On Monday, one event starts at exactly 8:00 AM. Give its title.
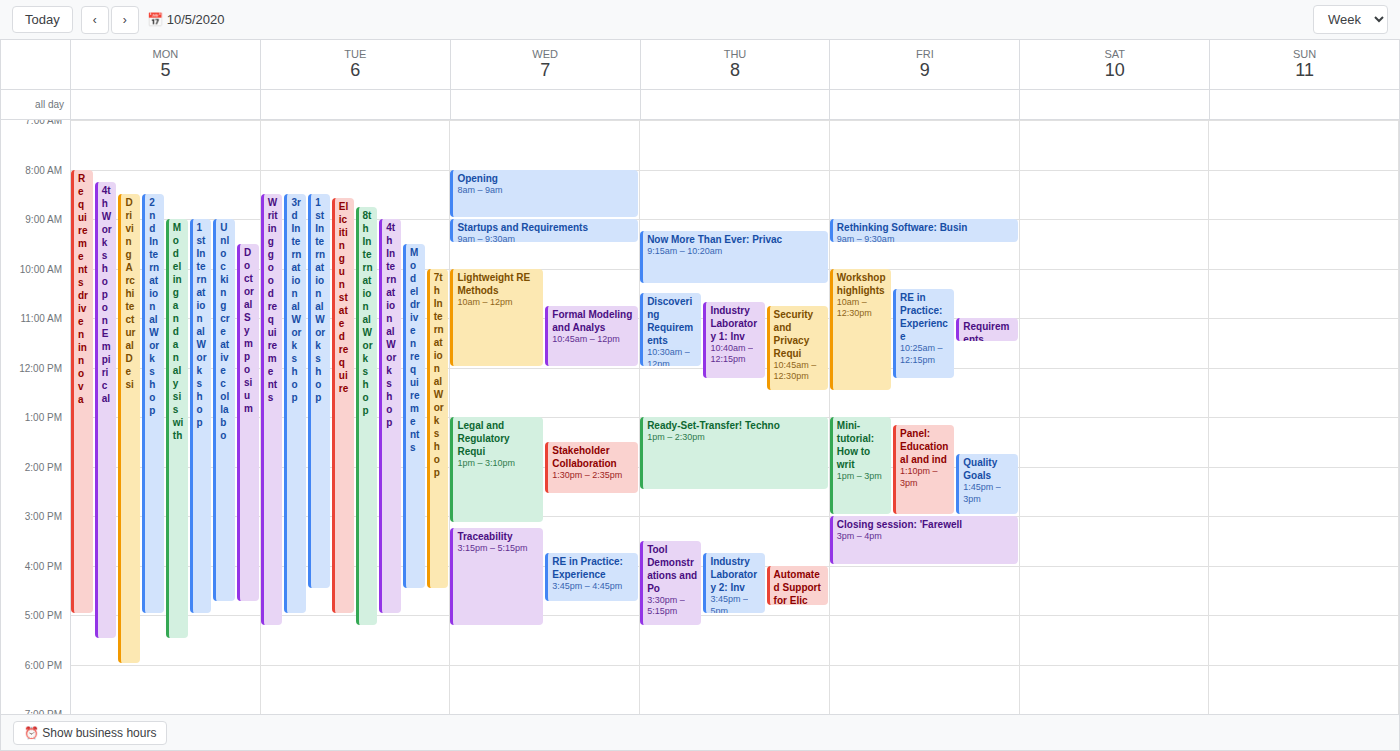
"Requirements driven innova"